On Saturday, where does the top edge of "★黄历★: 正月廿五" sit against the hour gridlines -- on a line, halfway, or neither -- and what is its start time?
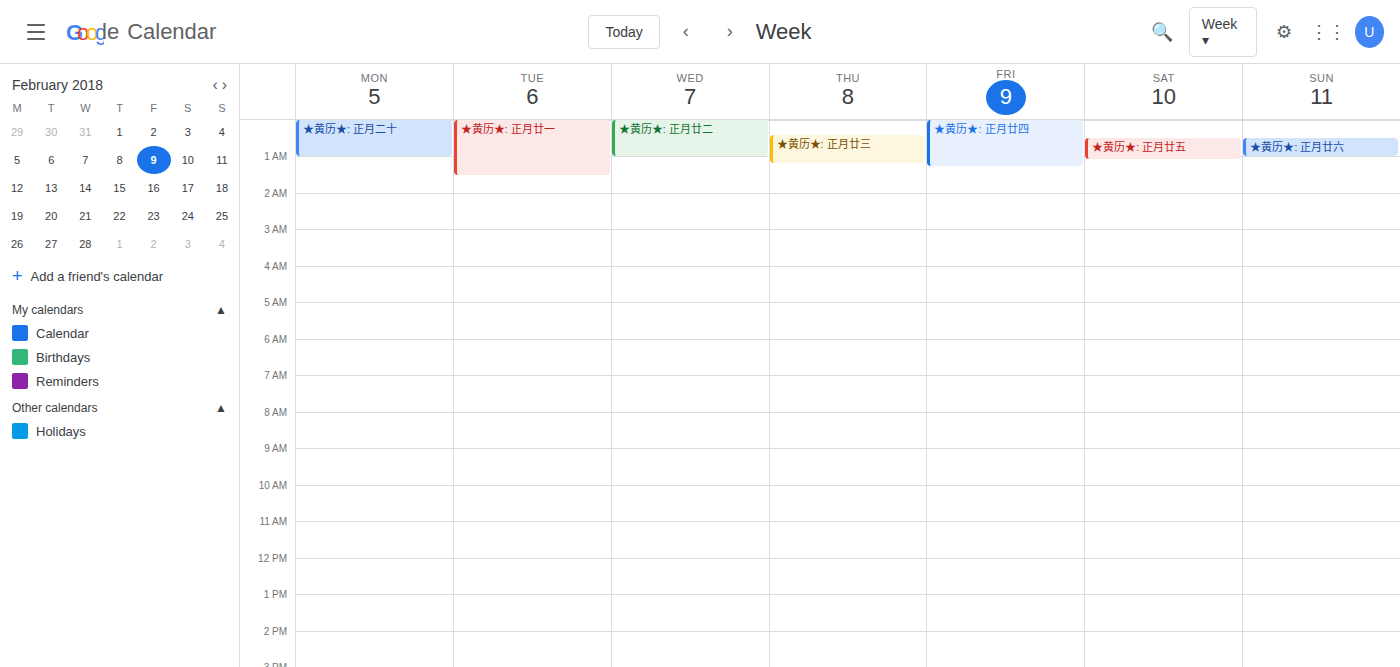
12:30 AM -- halfway between the 12 AM and 1 AM lines.